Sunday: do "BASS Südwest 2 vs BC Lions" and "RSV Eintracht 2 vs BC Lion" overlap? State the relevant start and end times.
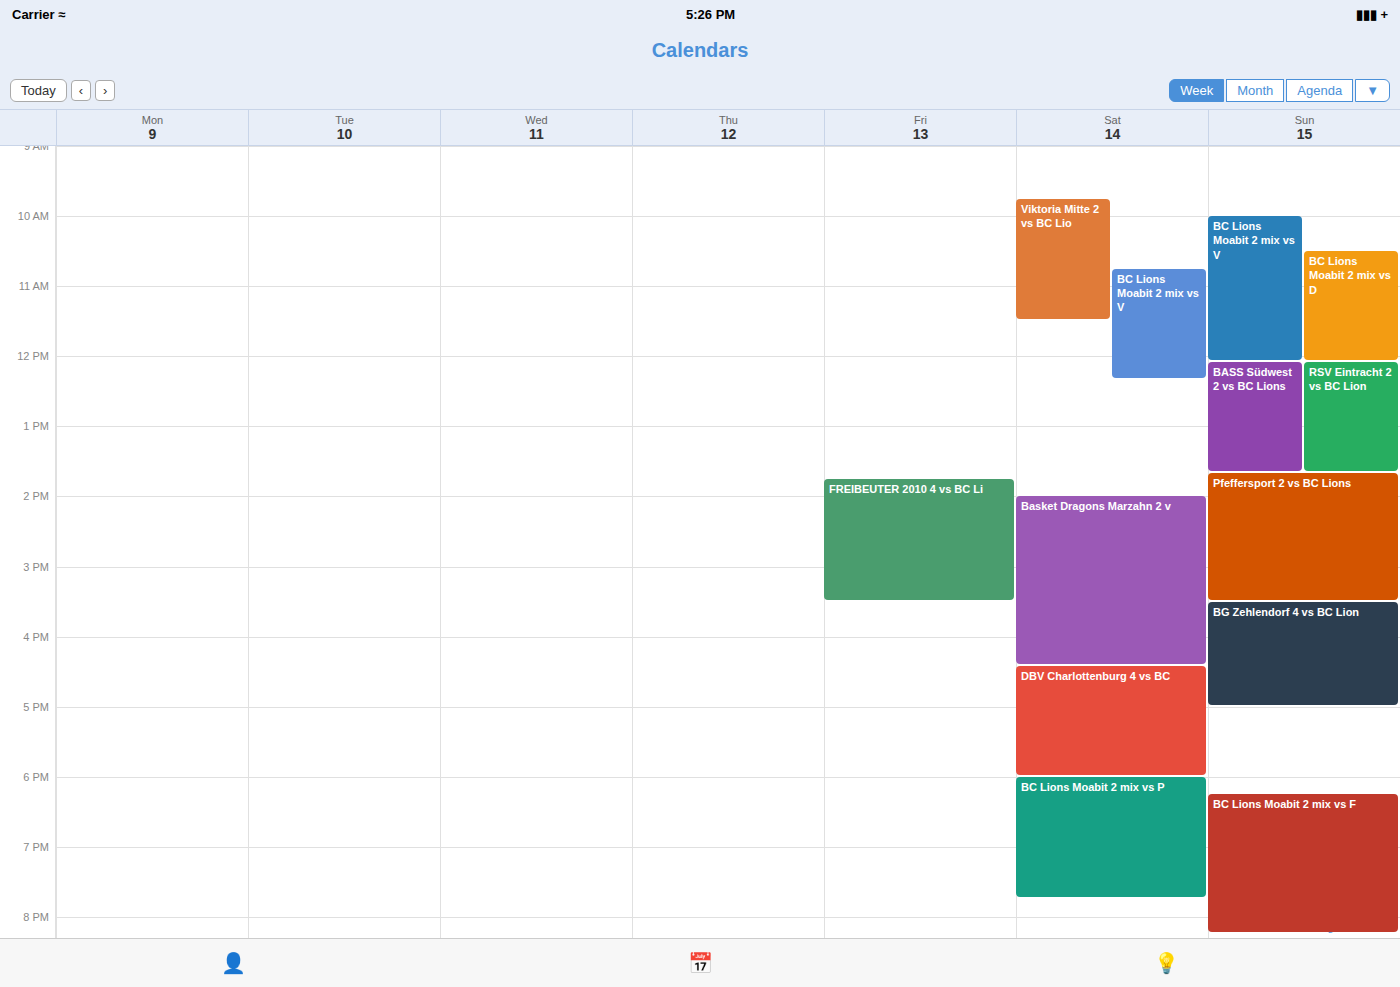
"BASS Südwest 2 vs BC Lions" runs 12:05 PM to 1:40 PM, inside "RSV Eintracht 2 vs BC Lion" -- they overlap.